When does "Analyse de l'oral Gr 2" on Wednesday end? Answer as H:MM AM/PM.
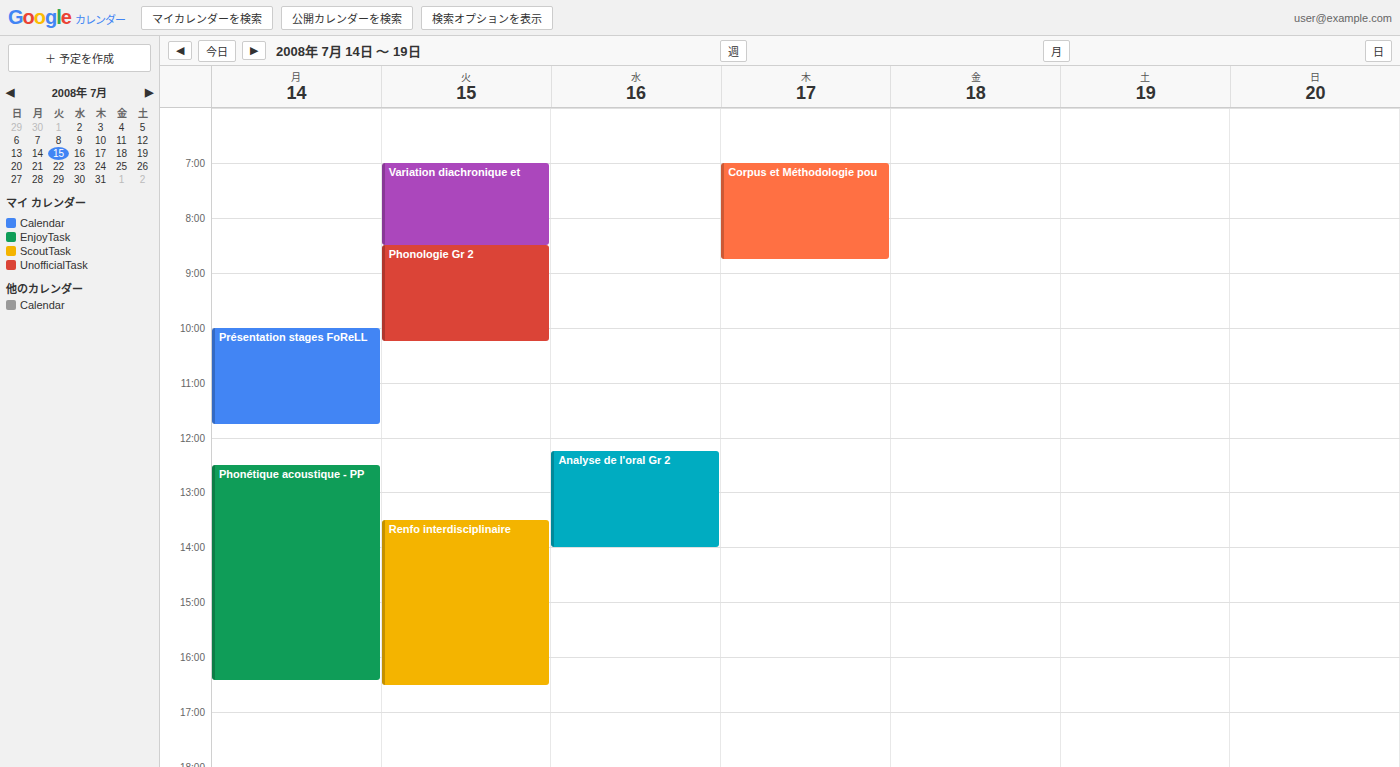
2:00 PM